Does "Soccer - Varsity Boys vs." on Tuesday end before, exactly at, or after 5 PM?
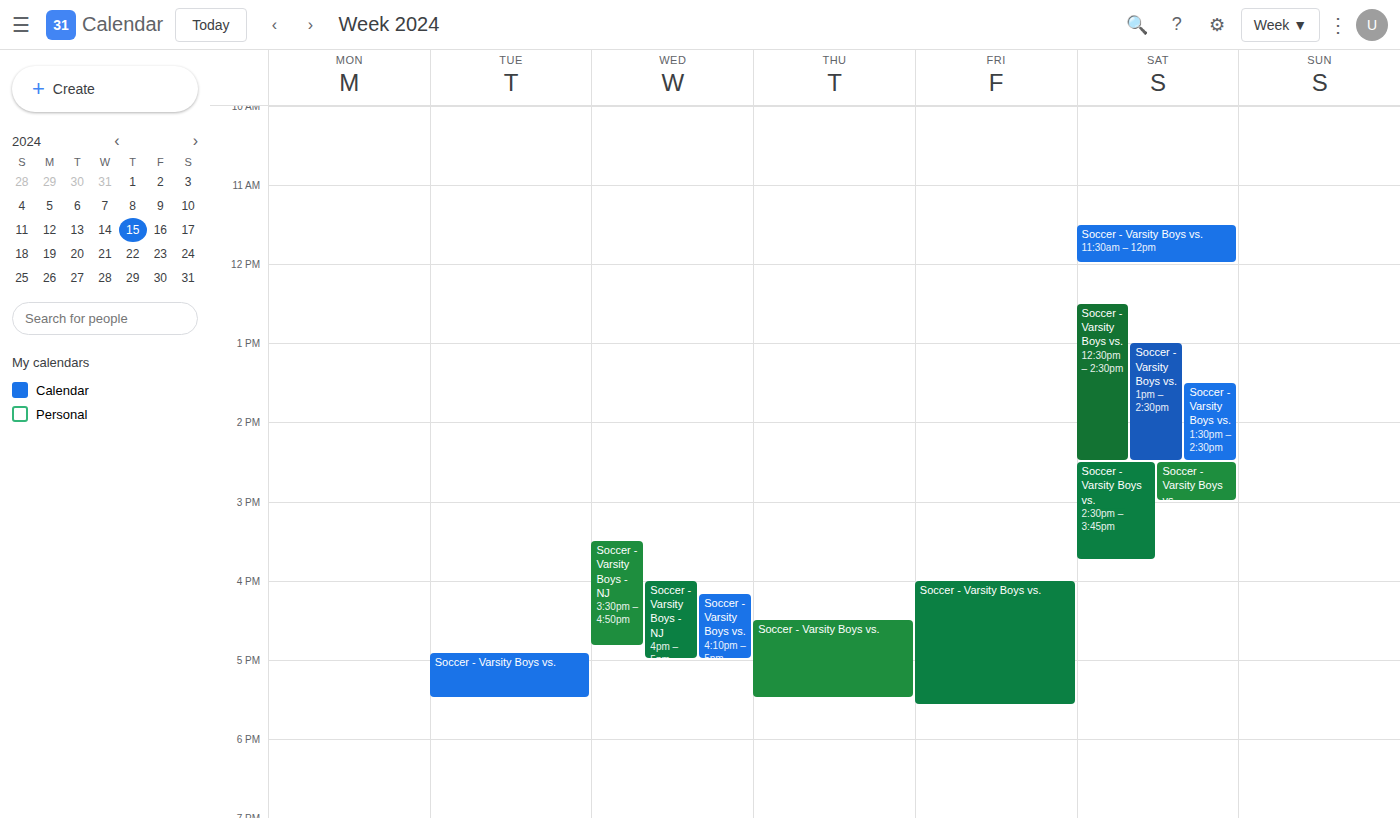
5:30 PM -- after 5 PM, 30 minutes below the 5 PM line.